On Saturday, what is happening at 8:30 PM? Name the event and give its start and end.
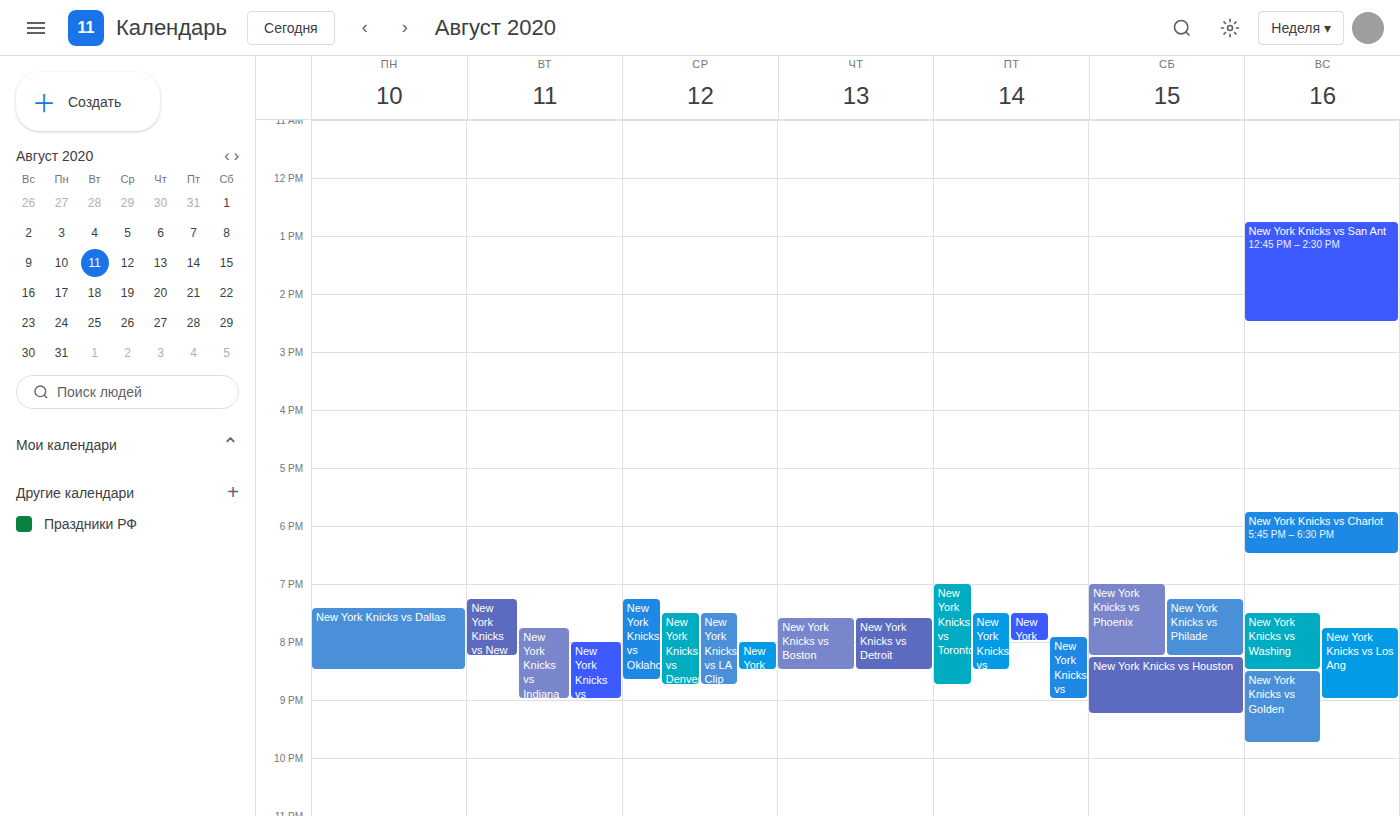
"New York Knicks vs Houston", 8:15 PM to 9:15 PM